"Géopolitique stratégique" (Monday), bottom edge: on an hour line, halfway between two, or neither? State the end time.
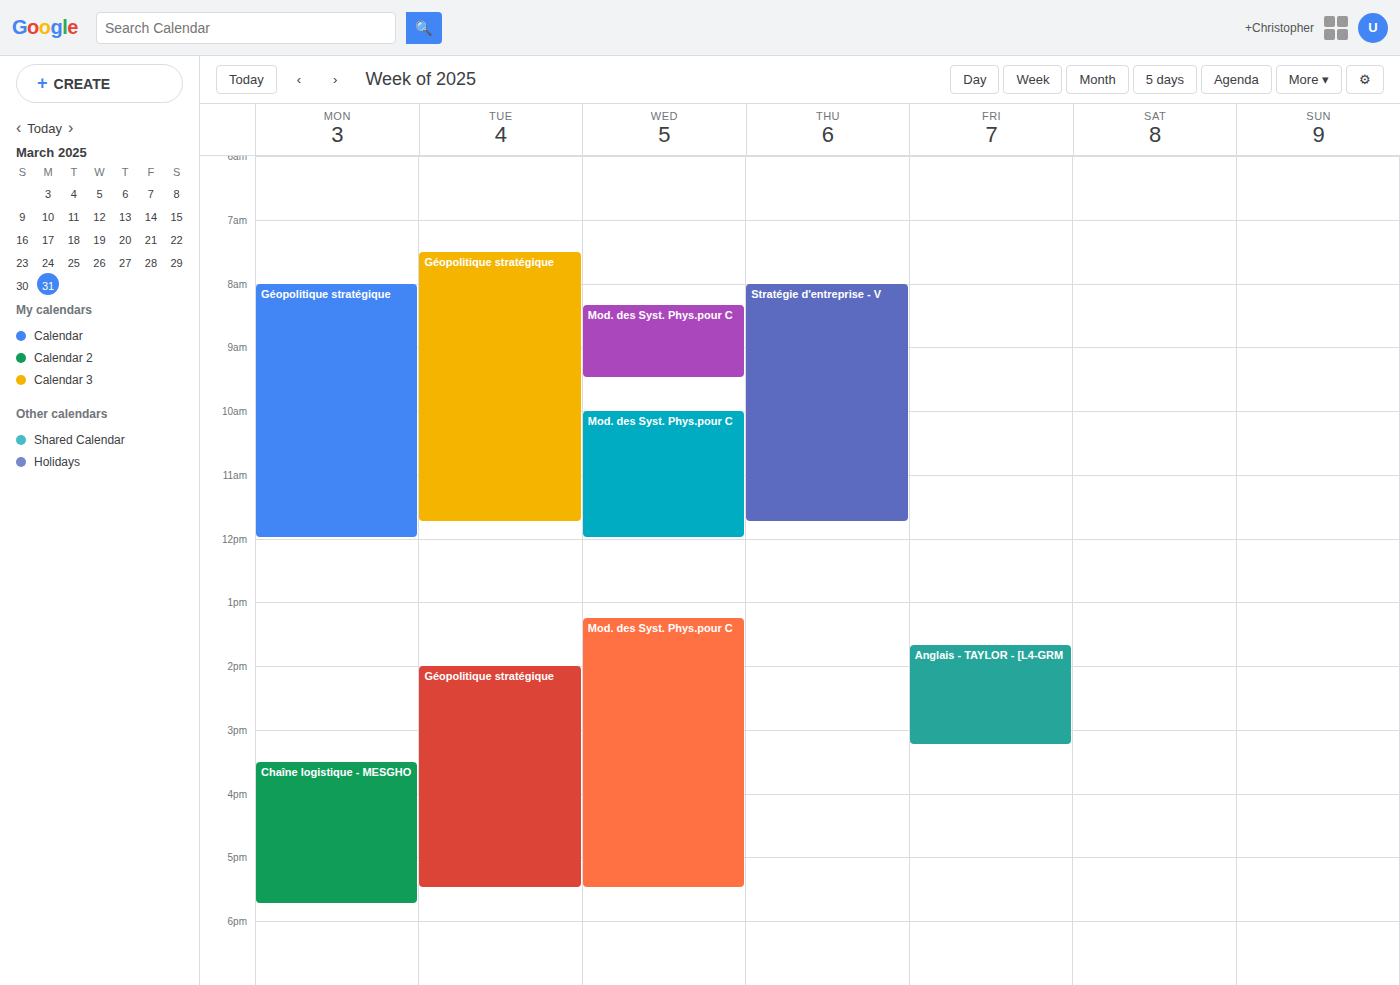
12:00 PM -- exactly on the 12 PM line.